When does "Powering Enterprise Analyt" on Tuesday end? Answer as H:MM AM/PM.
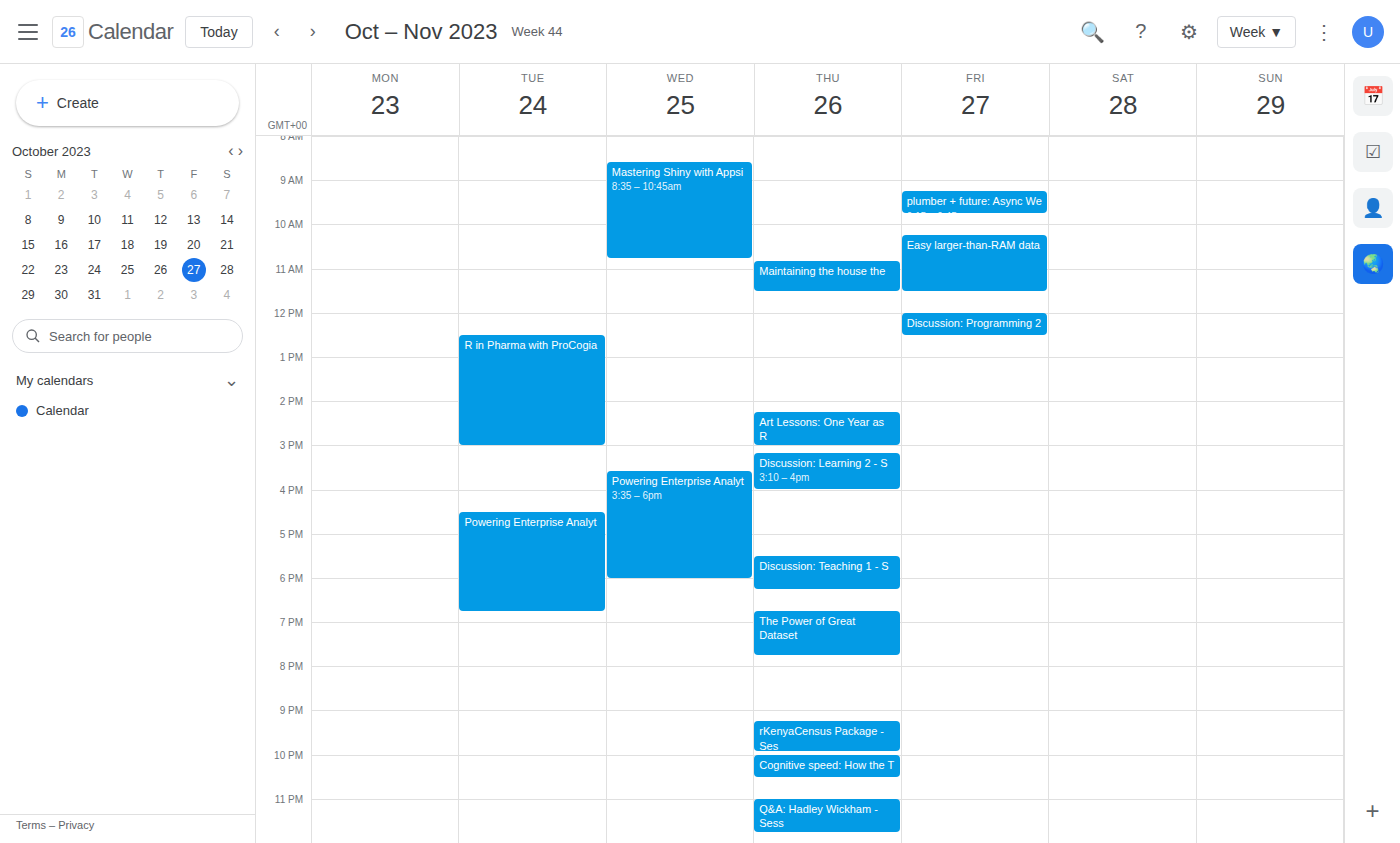
6:45 PM